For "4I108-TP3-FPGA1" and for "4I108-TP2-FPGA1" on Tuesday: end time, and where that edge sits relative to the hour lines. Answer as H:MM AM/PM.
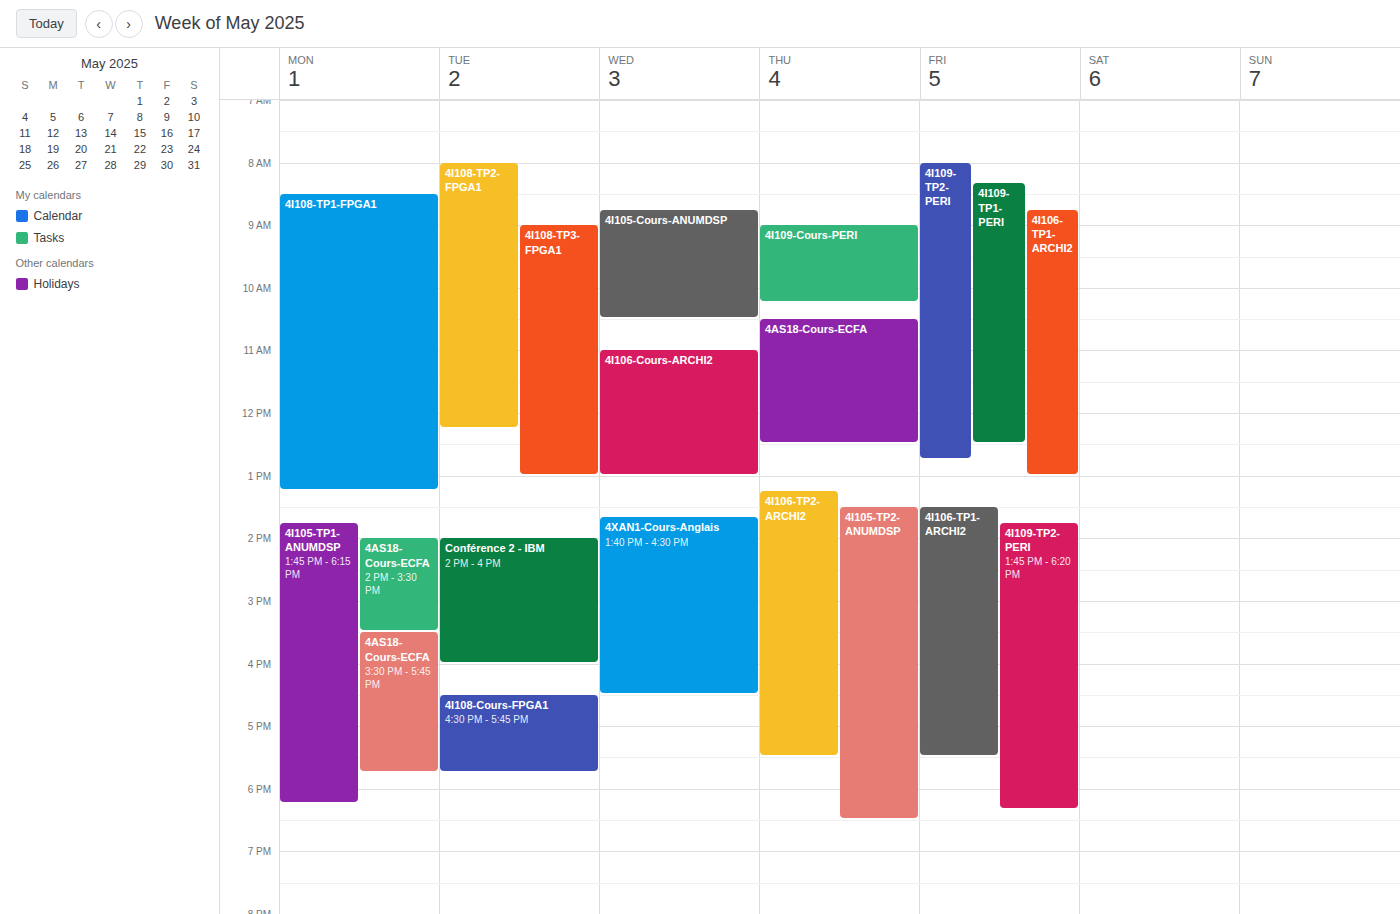
"4I108-TP3-FPGA1": 1:00 PM, exactly on the 1 PM line. "4I108-TP2-FPGA1": 12:15 PM, neither: a quarter of the way from the 12 PM line to the 1 PM line.